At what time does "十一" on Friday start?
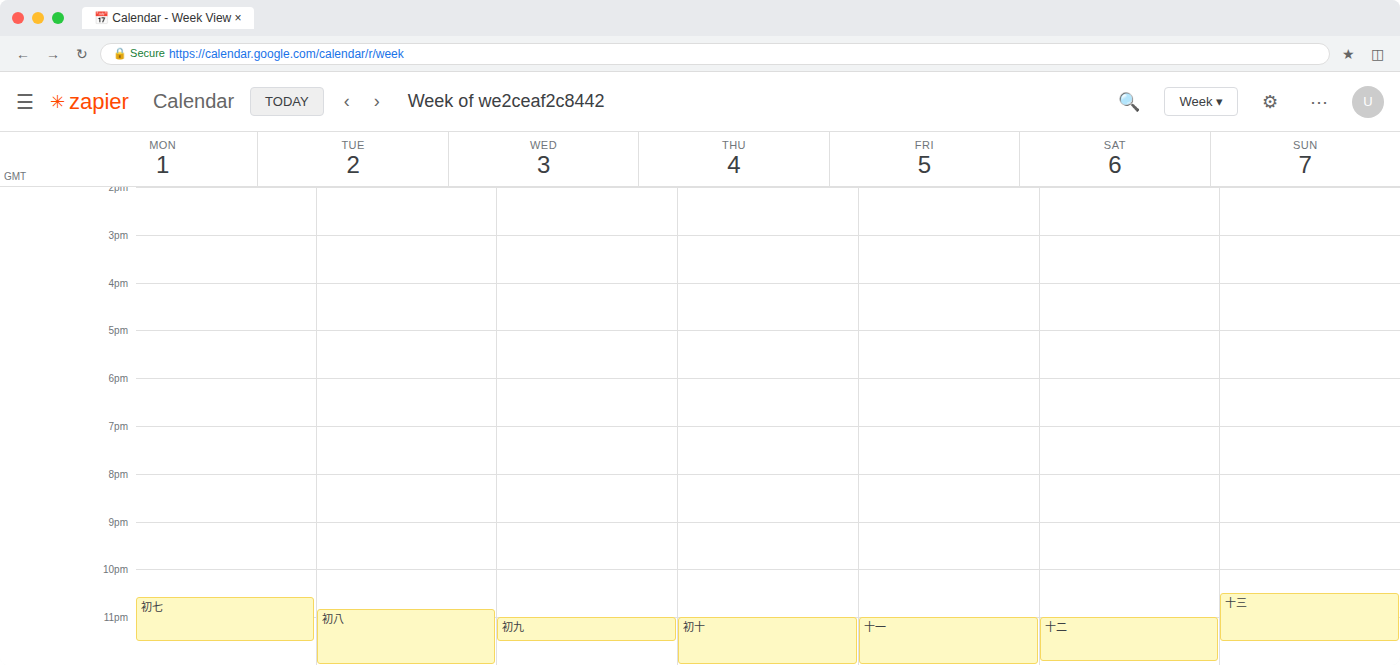
11:00 PM